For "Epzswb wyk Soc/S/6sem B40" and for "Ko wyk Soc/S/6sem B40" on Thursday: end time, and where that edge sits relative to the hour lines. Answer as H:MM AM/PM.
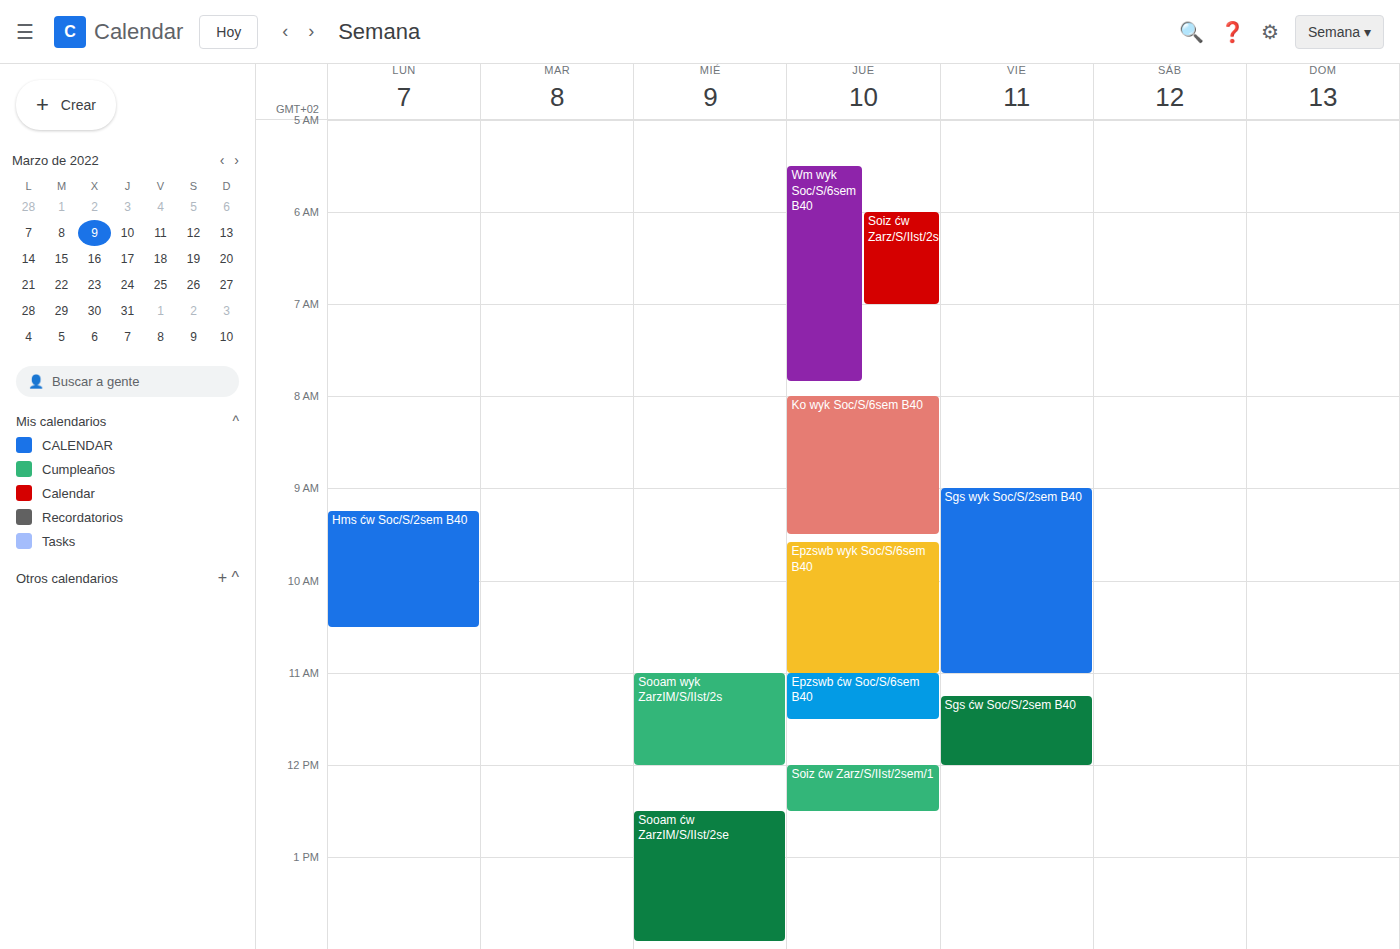
"Epzswb wyk Soc/S/6sem B40": 11:00 AM, exactly on the 11 AM line. "Ko wyk Soc/S/6sem B40": 9:30 AM, halfway between the 9 AM and 10 AM lines.